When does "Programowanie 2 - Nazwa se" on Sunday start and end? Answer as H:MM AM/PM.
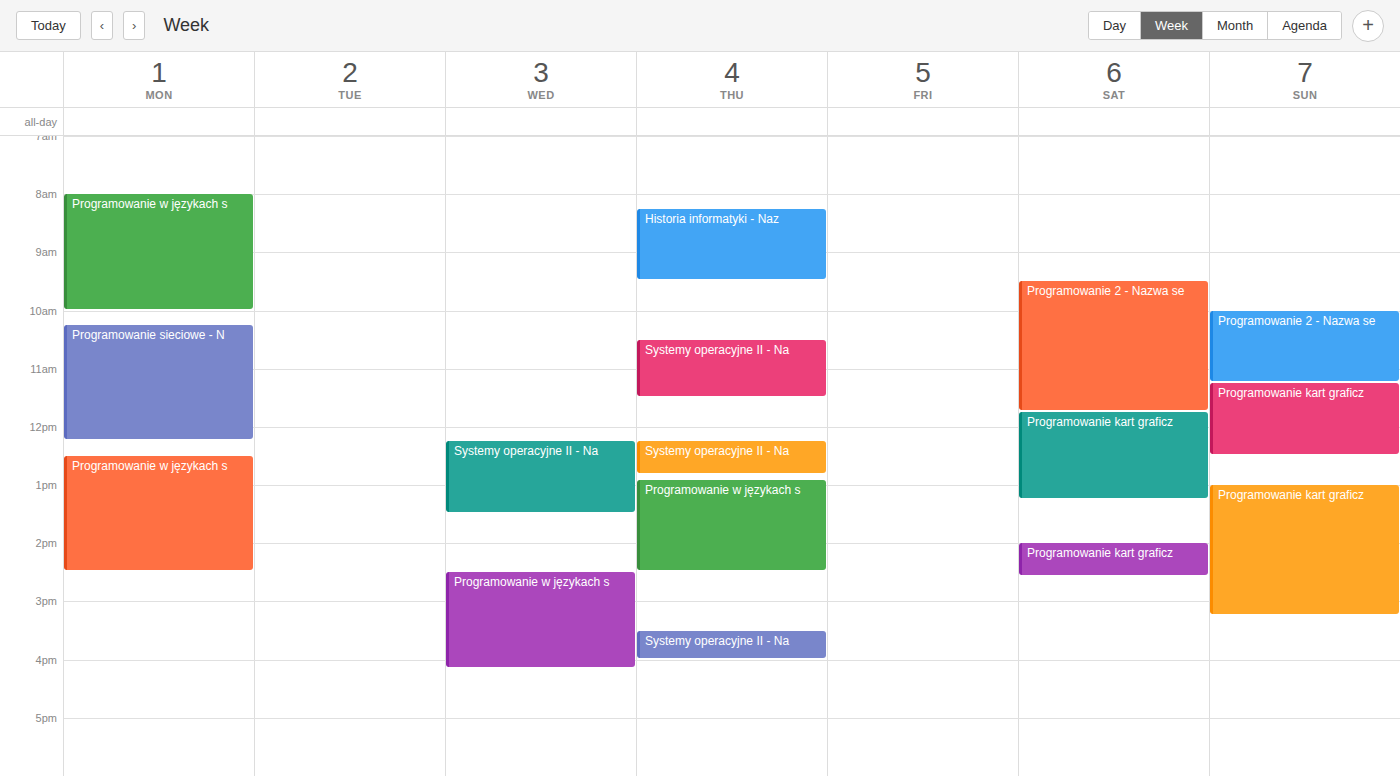
10:00 AM to 11:15 AM